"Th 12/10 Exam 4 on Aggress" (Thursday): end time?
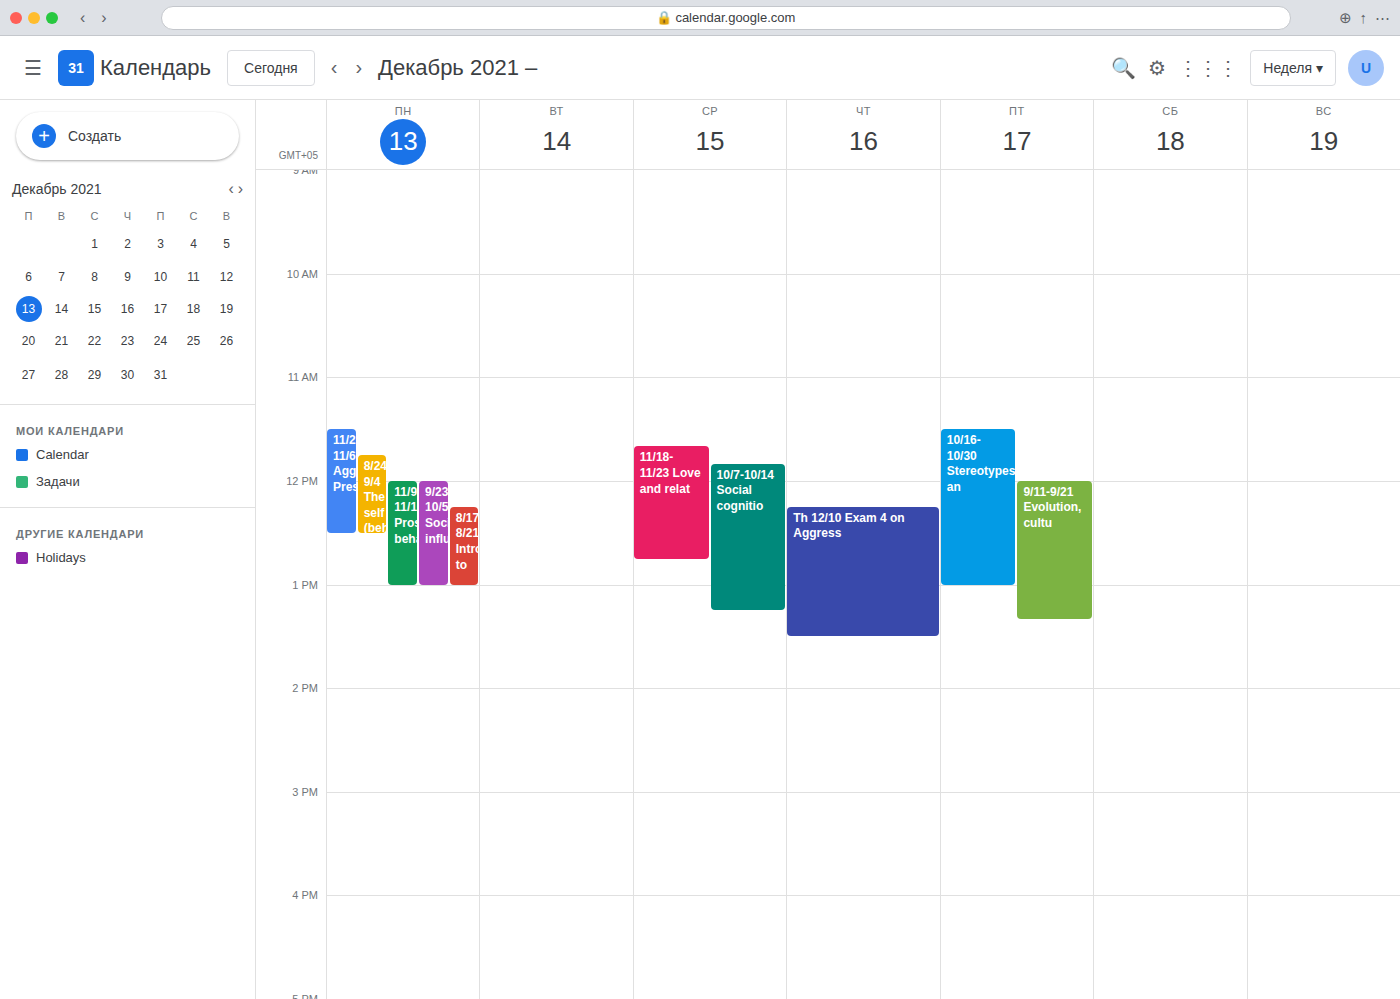
1:30 PM